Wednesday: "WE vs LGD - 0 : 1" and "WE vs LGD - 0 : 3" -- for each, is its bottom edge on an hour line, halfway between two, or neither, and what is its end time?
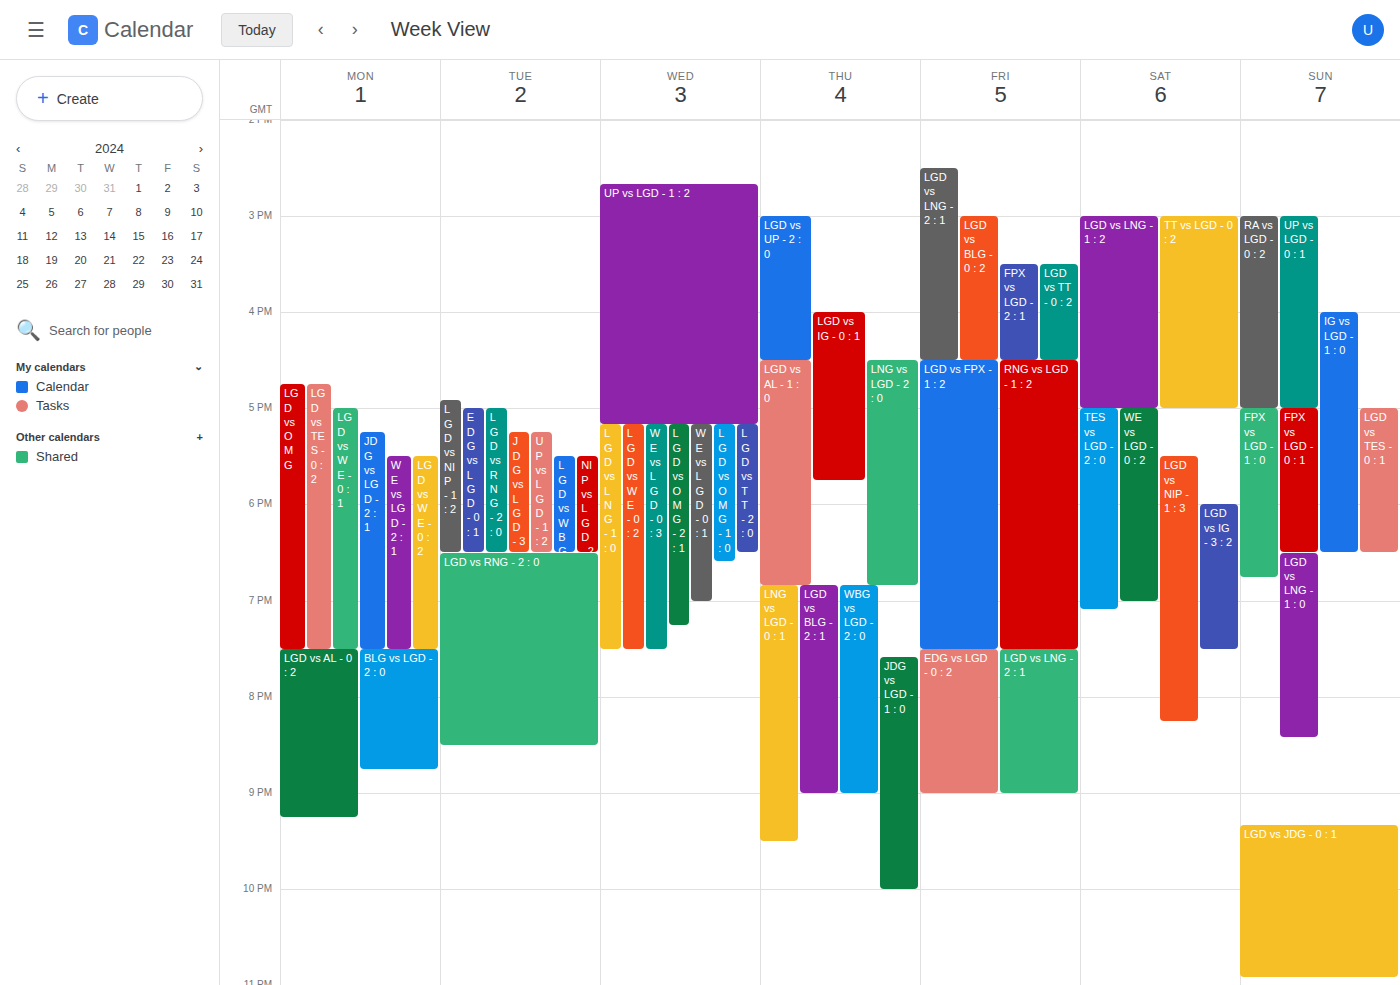
"WE vs LGD - 0 : 1": 7:00 PM, exactly on the 7 PM line. "WE vs LGD - 0 : 3": 7:30 PM, halfway between the 7 PM and 8 PM lines.